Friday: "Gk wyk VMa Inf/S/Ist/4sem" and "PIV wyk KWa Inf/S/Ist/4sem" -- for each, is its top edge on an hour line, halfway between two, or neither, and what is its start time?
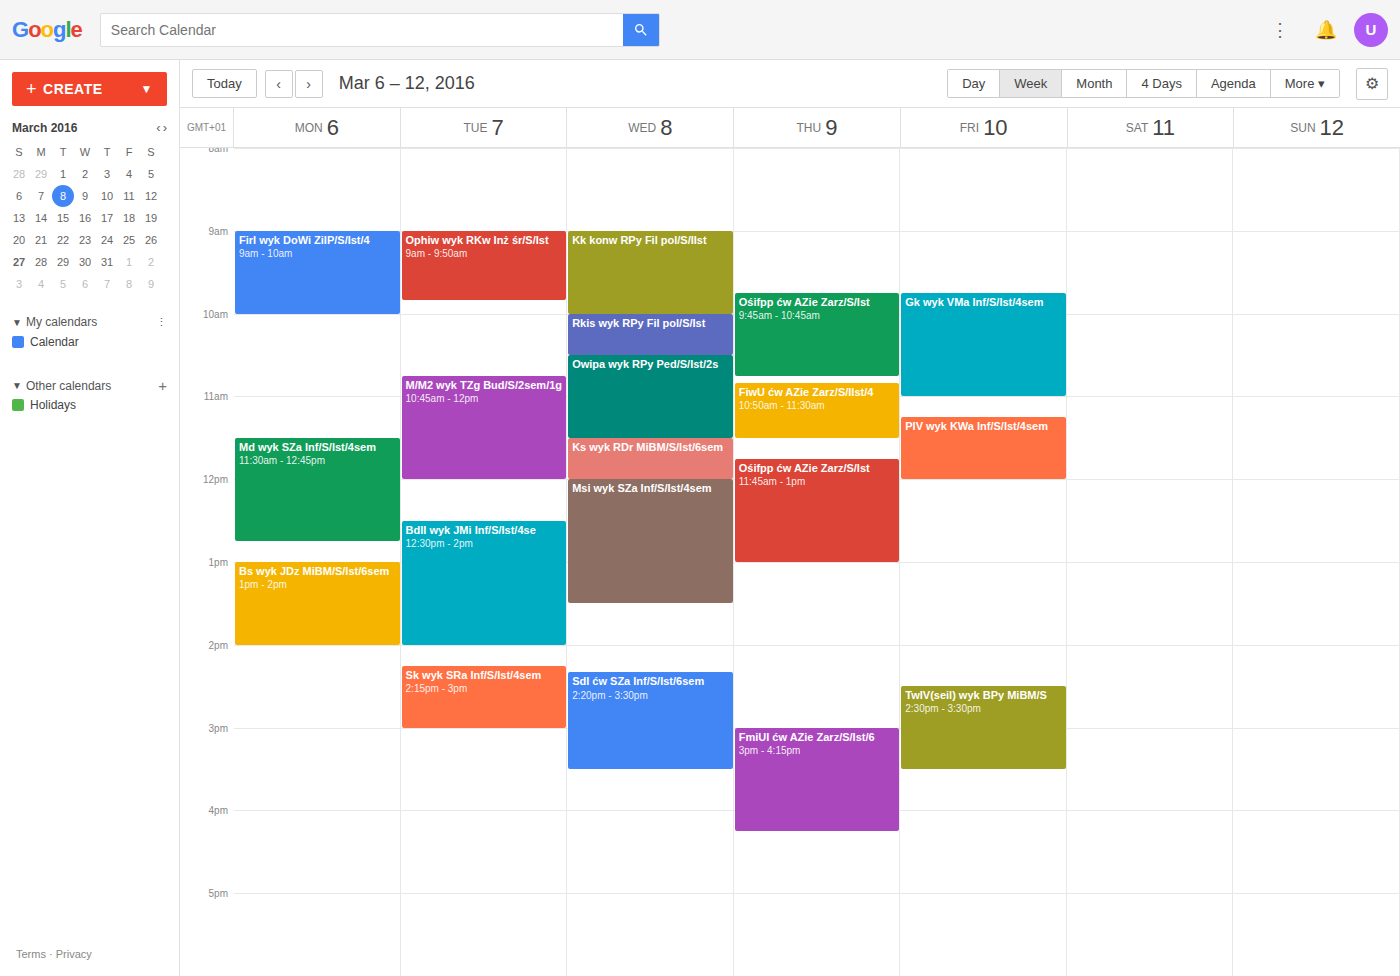
"Gk wyk VMa Inf/S/Ist/4sem": 09:45, neither: three quarters of the way from the 09:00 line to the 10:00 line. "PIV wyk KWa Inf/S/Ist/4sem": 11:15, neither: a quarter of the way from the 11:00 line to the 12:00 line.